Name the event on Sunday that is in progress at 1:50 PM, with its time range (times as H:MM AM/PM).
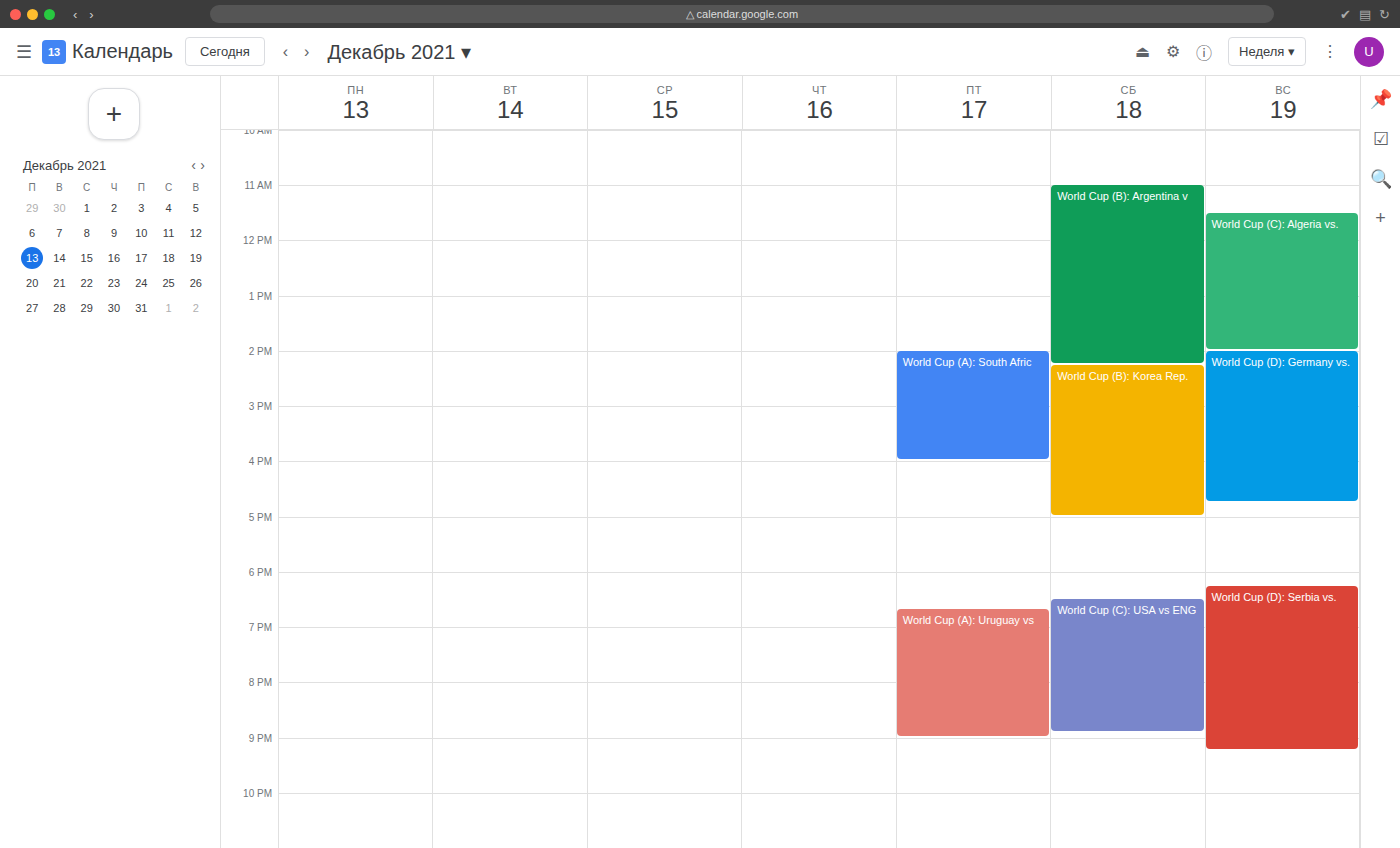
"World Cup (C): Algeria vs.", 11:30 AM to 2:00 PM